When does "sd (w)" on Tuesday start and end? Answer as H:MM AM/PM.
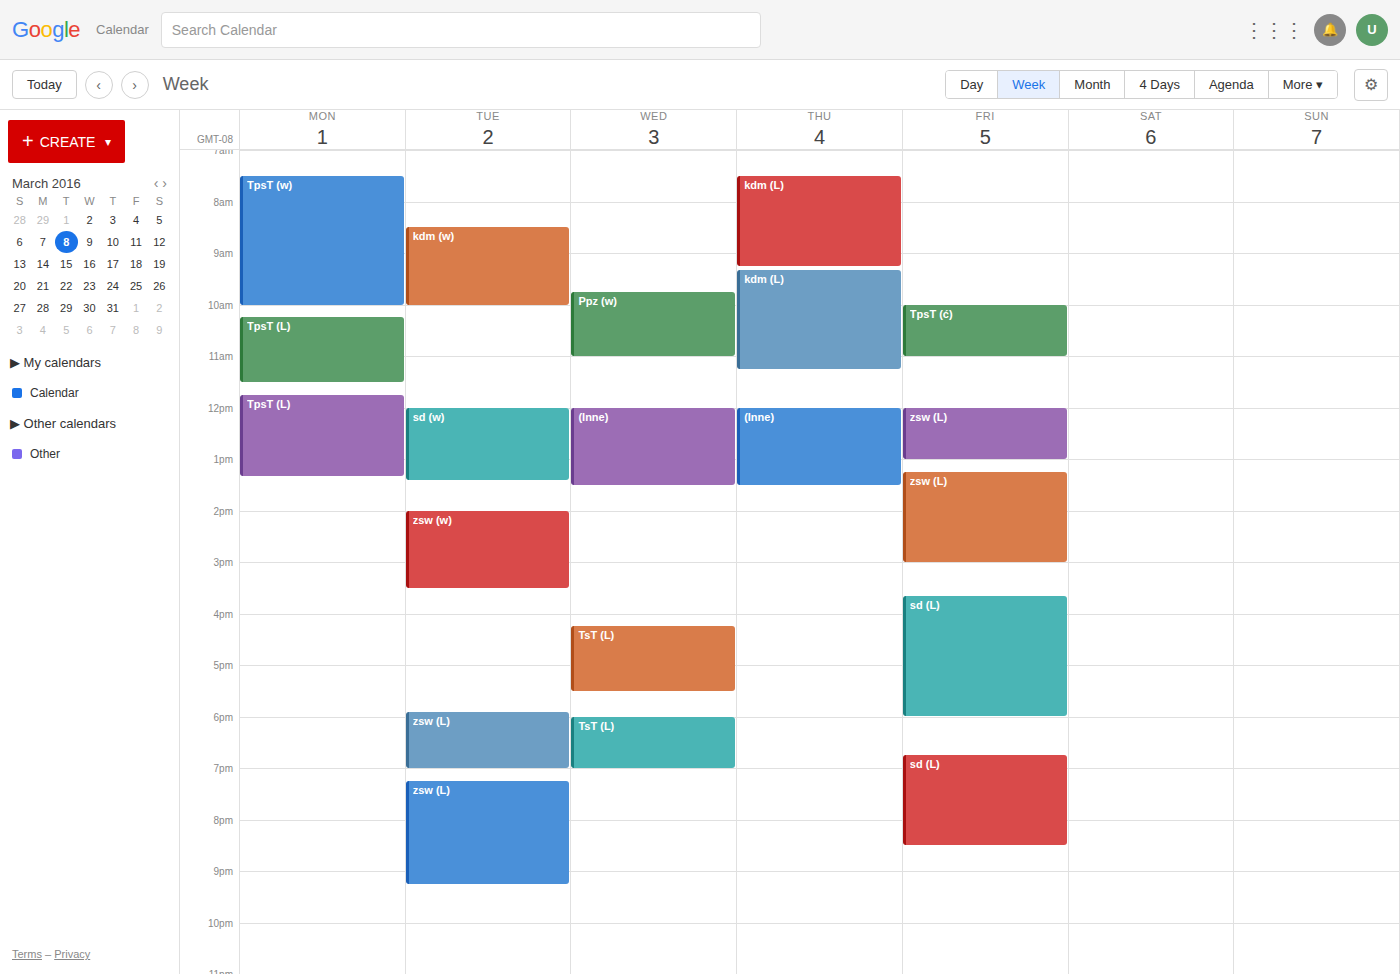
12:00 PM to 1:25 PM